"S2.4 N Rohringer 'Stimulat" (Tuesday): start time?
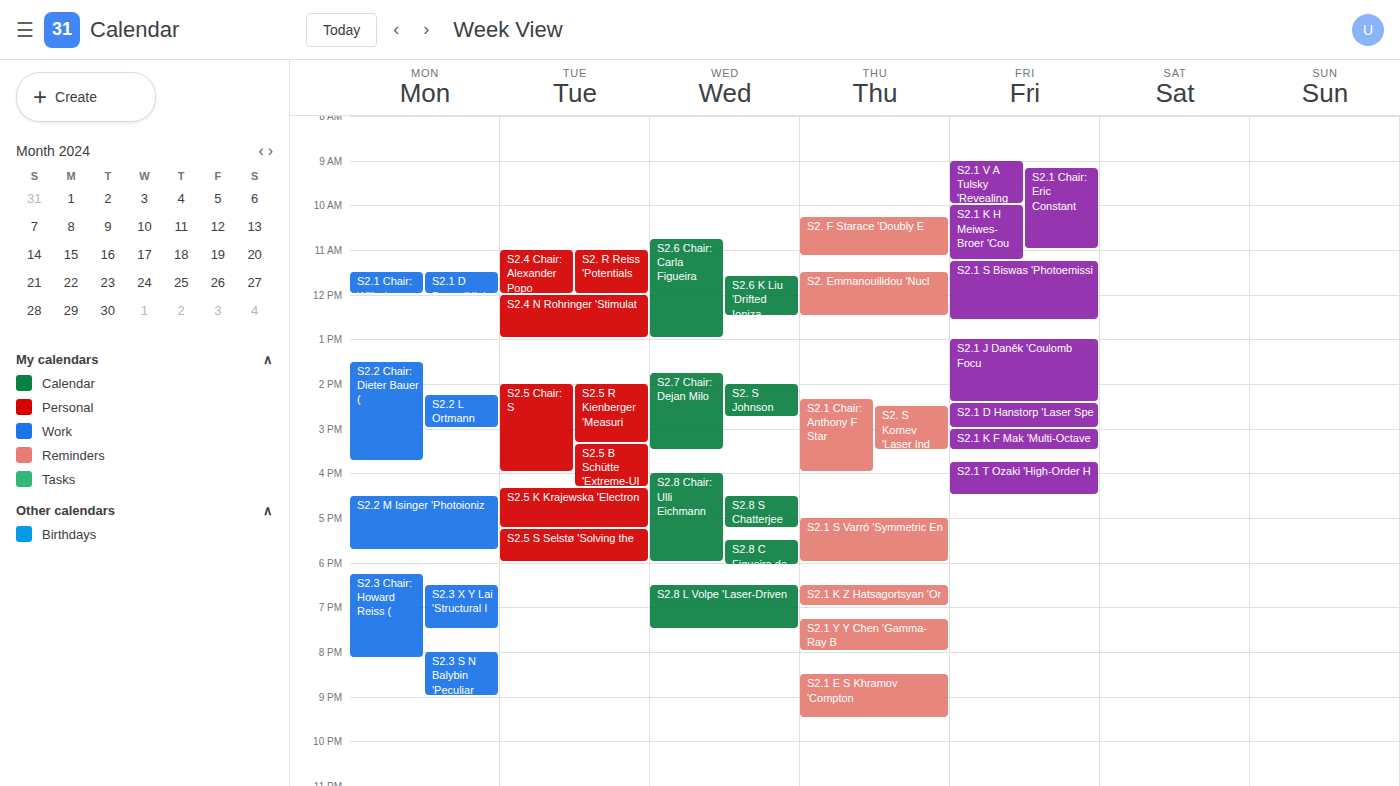
12:00 PM